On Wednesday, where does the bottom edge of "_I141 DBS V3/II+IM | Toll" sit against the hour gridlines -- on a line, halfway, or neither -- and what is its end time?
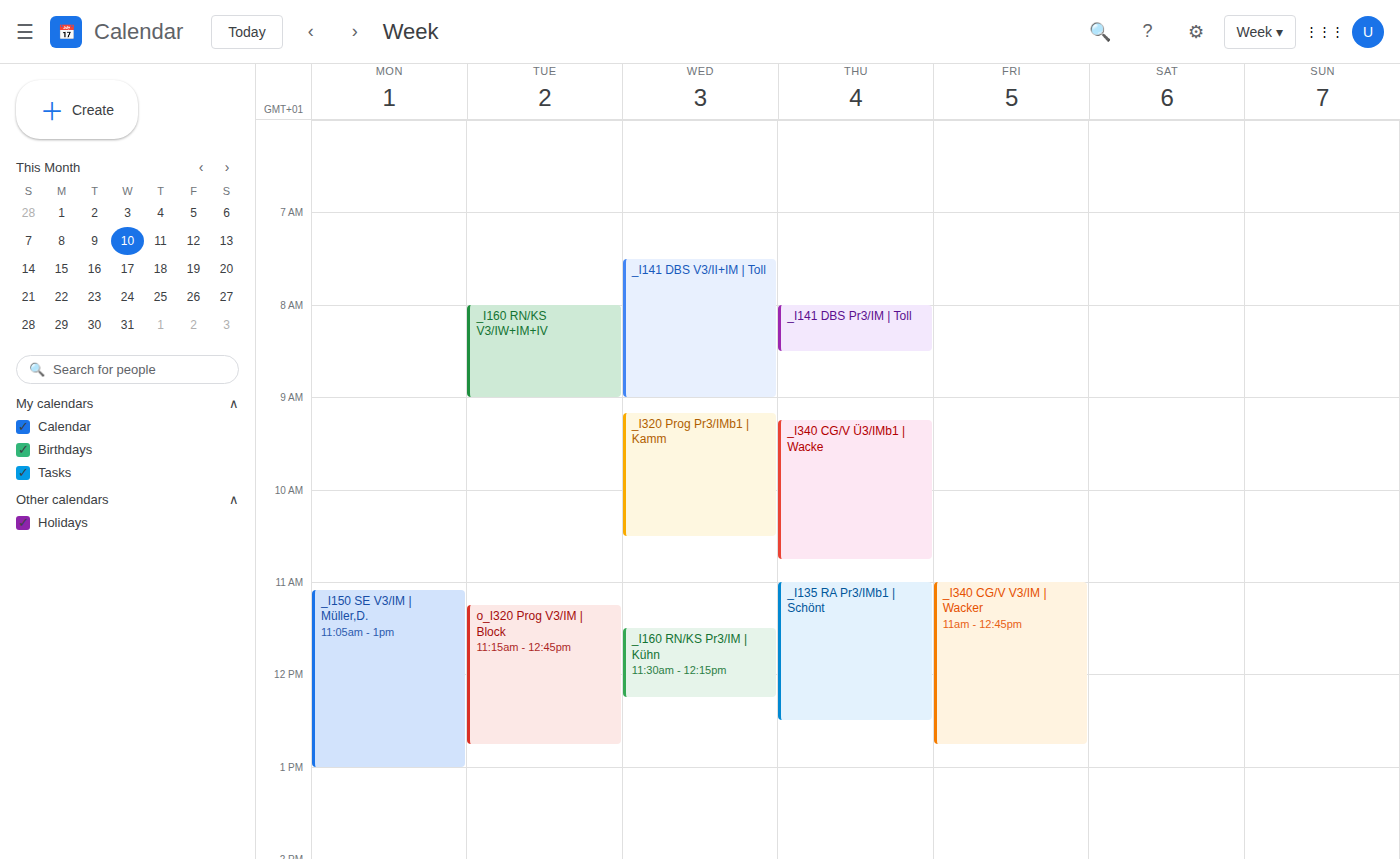
9:00 AM -- exactly on the 9 AM line.